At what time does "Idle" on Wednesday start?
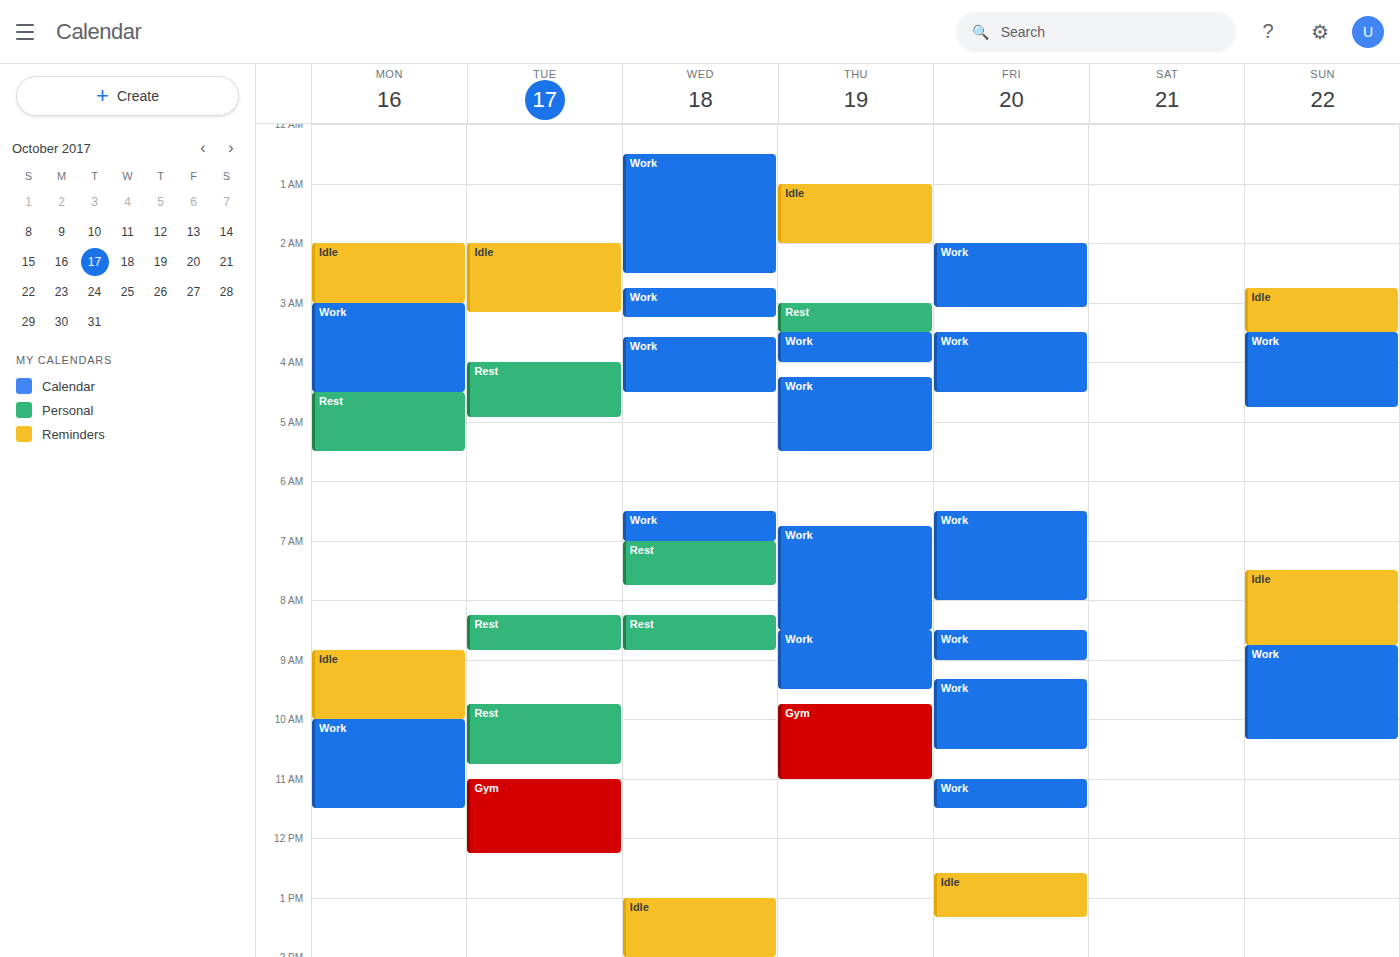
1:00 PM